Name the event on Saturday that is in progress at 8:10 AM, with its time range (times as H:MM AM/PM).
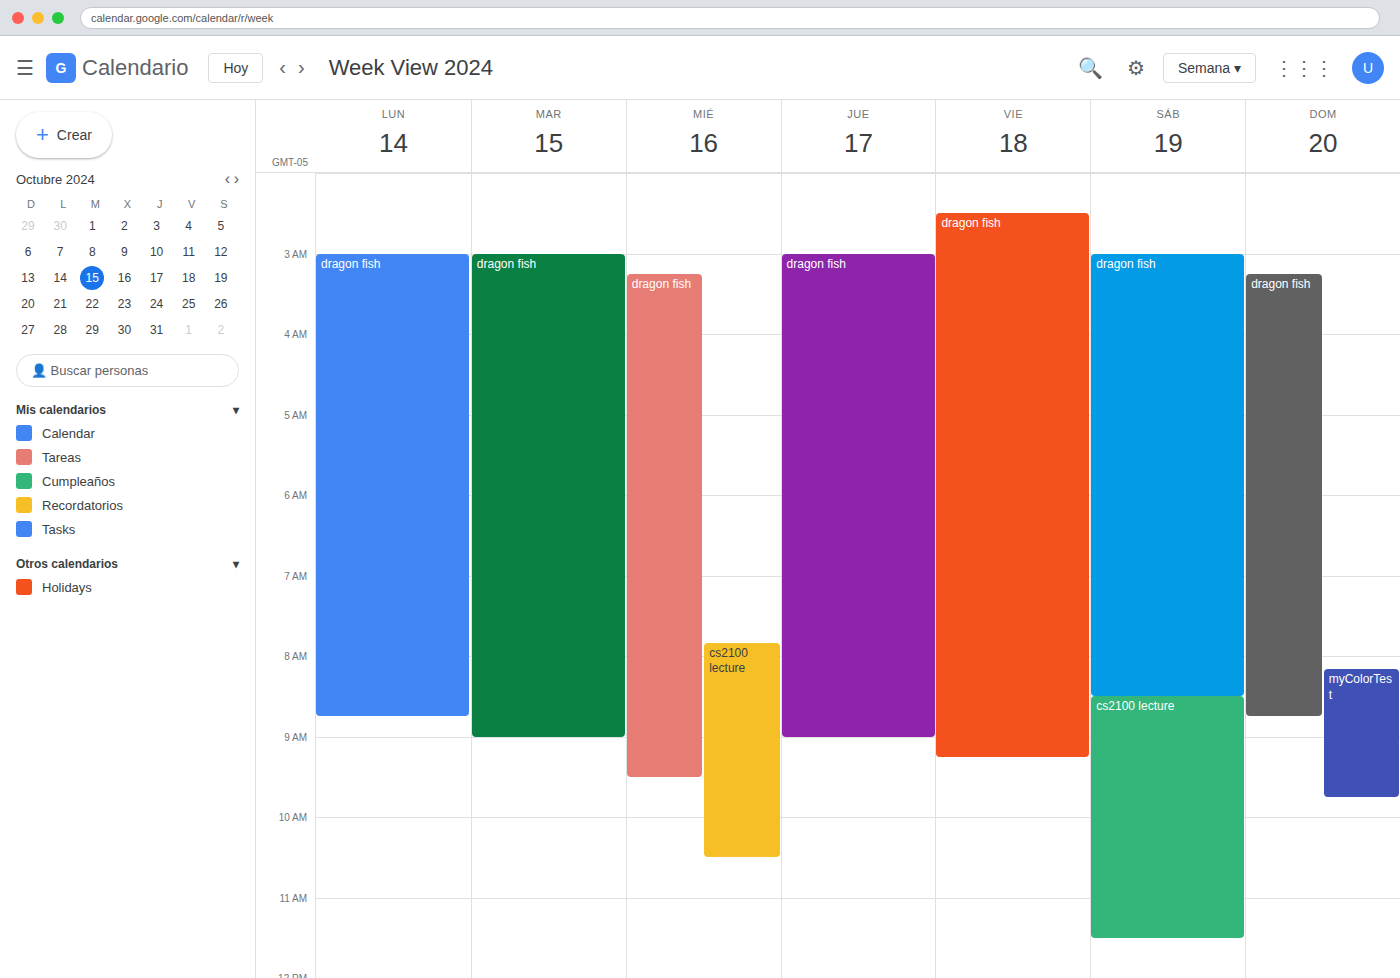
"dragon fish", 3:00 AM to 8:30 AM